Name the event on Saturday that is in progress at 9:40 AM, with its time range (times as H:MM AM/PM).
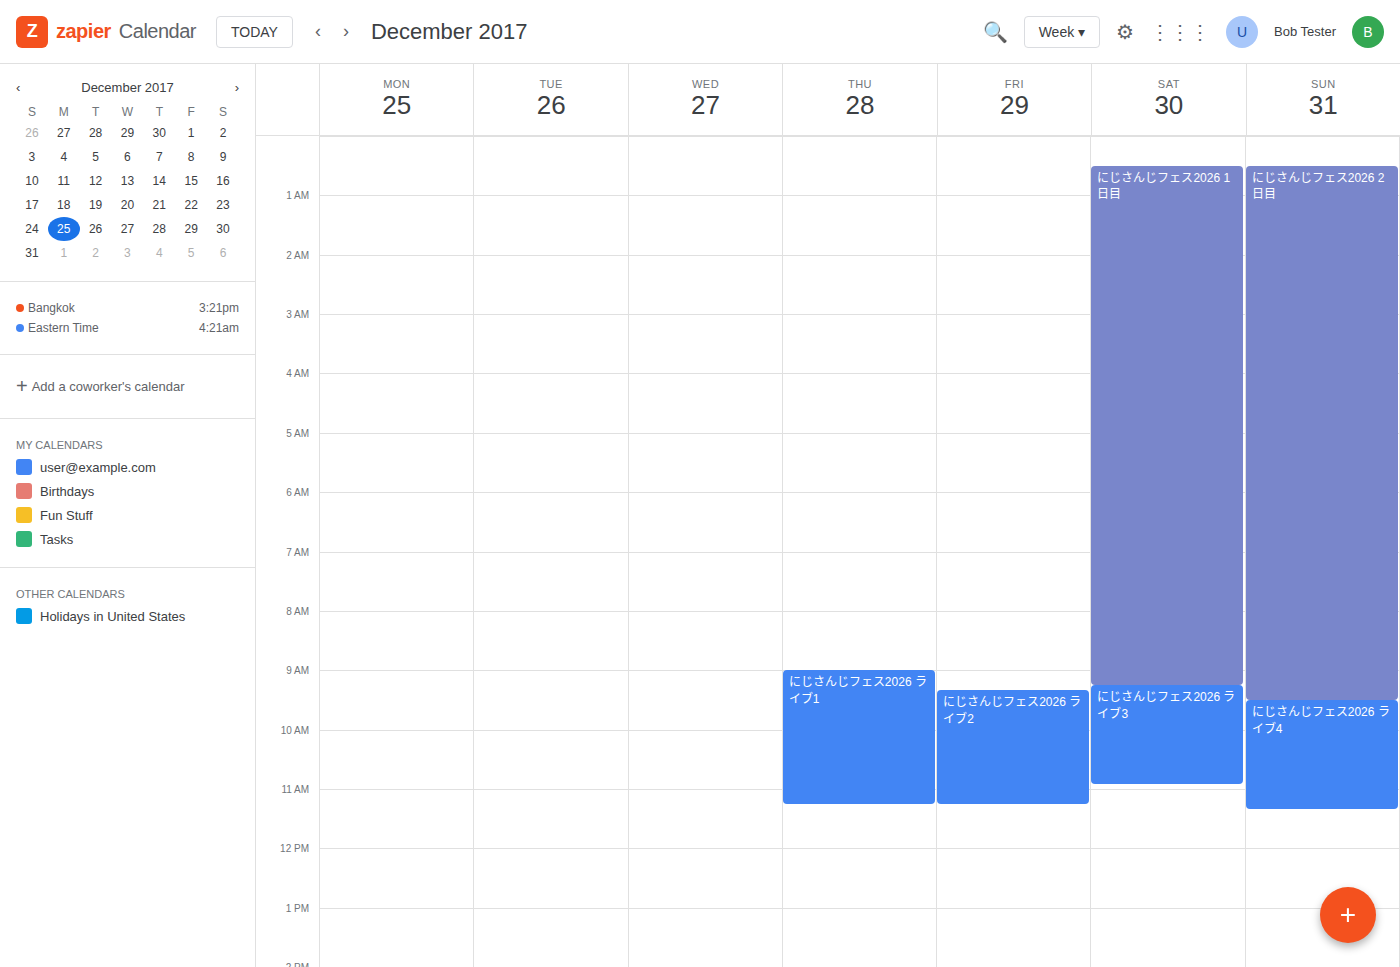
"にじさんじフェス2026 ライブ3", 9:15 AM to 10:55 AM